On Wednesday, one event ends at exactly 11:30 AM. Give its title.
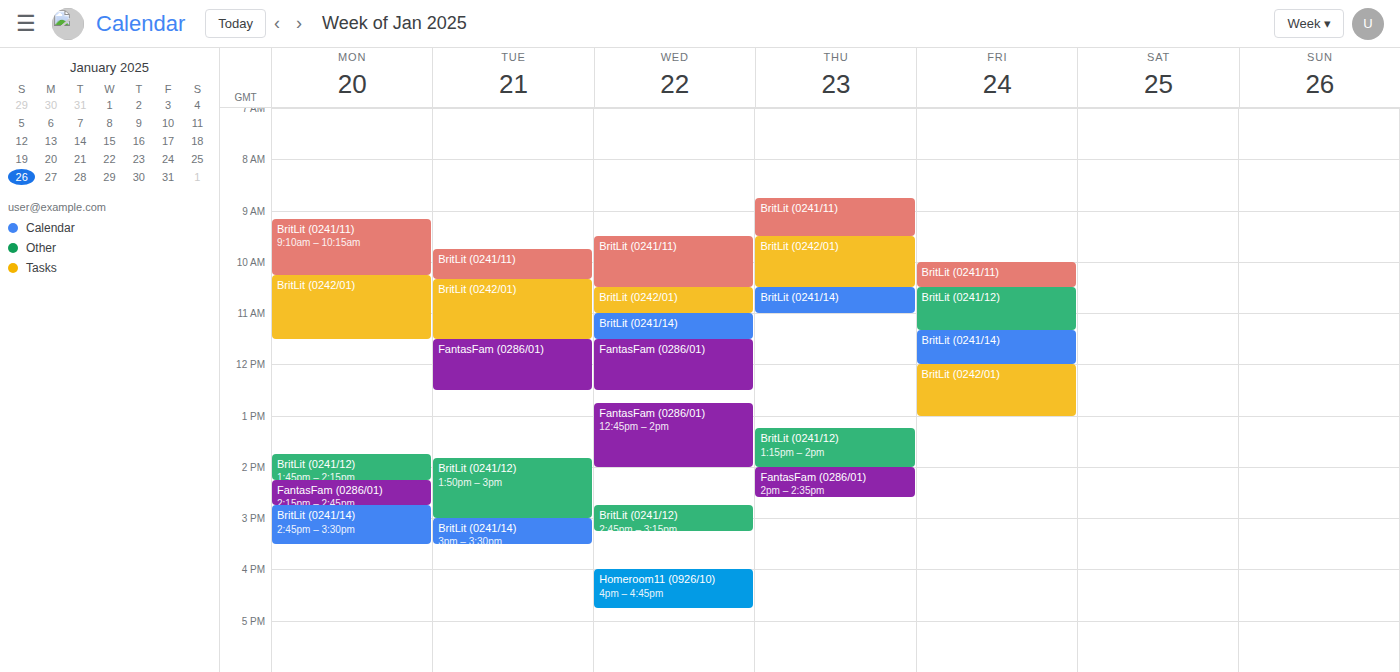
"BritLit (0241/14)"